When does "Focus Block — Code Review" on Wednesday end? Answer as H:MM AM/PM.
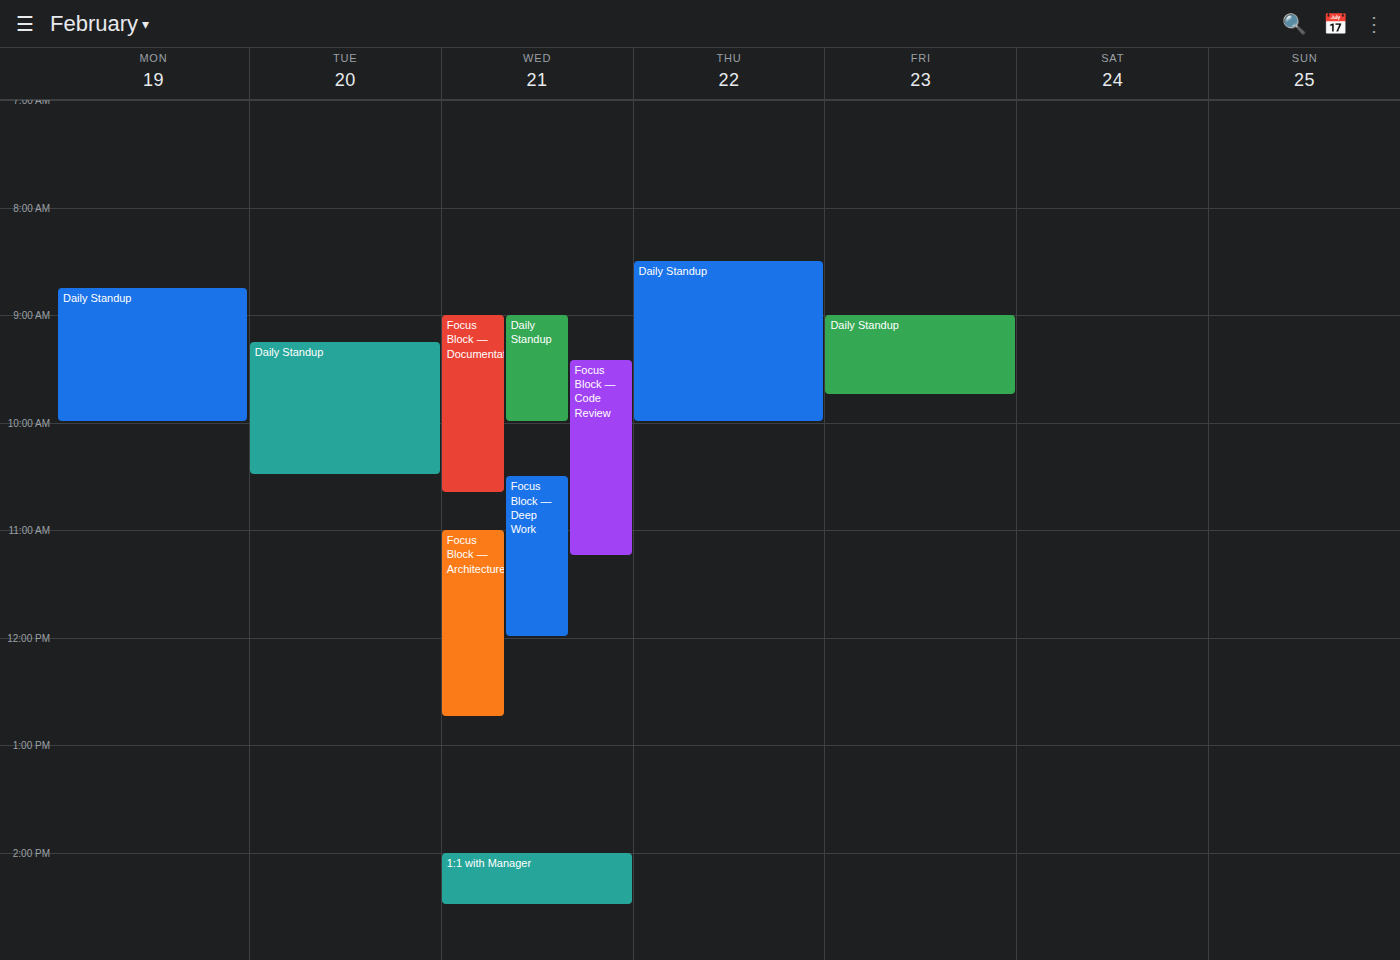
11:15 AM